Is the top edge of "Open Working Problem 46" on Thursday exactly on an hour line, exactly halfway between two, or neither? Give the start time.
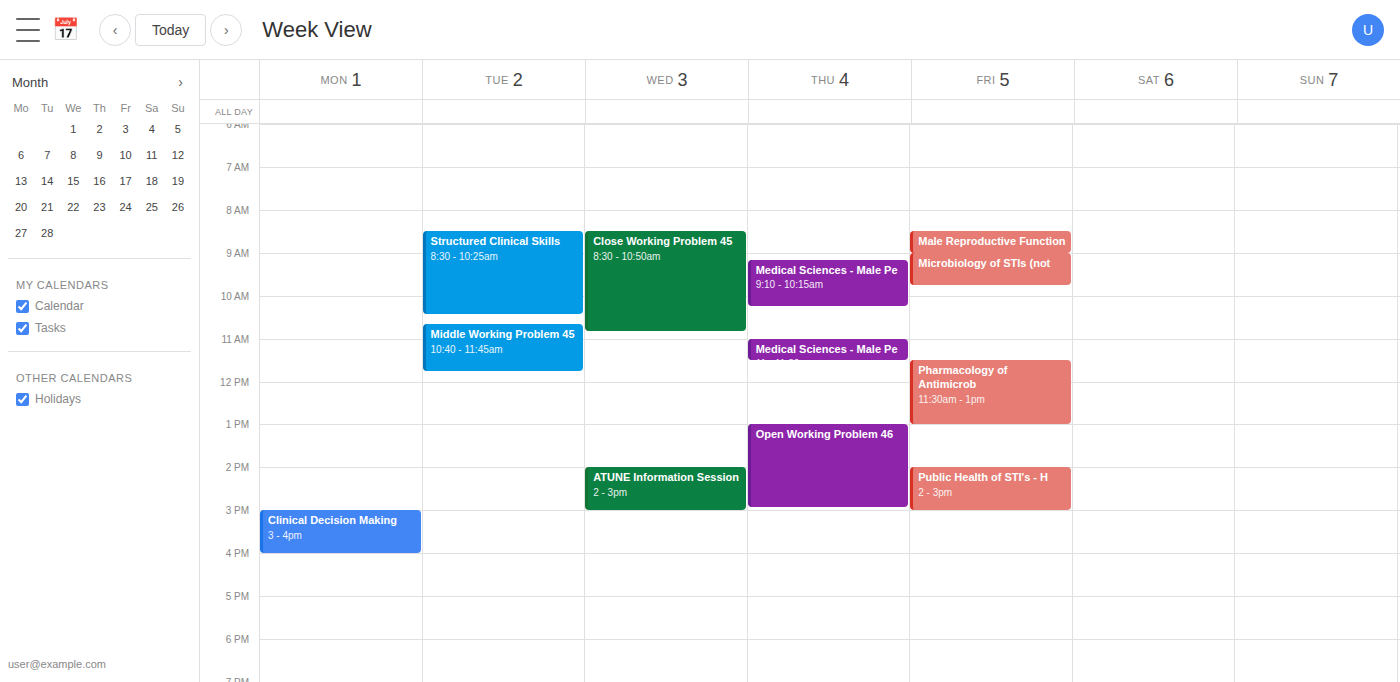
1:00 PM -- exactly on the 1 PM line.